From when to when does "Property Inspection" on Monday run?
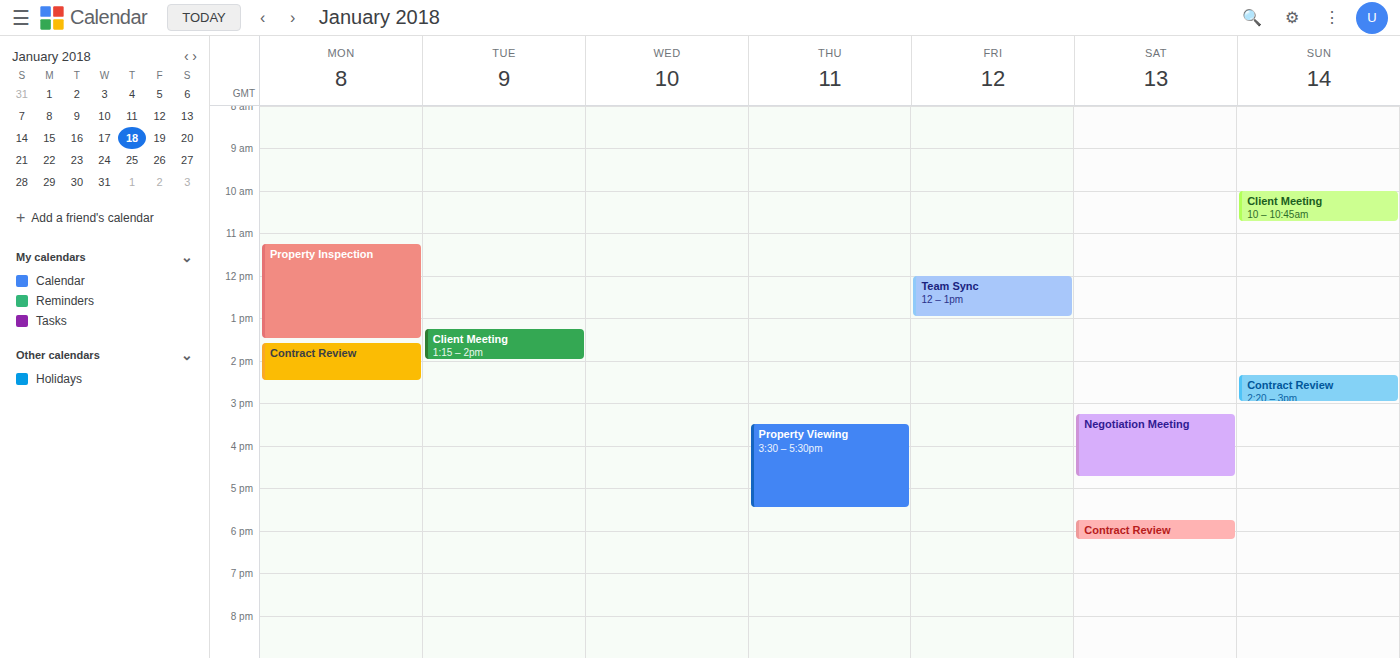
11:15 AM to 1:30 PM